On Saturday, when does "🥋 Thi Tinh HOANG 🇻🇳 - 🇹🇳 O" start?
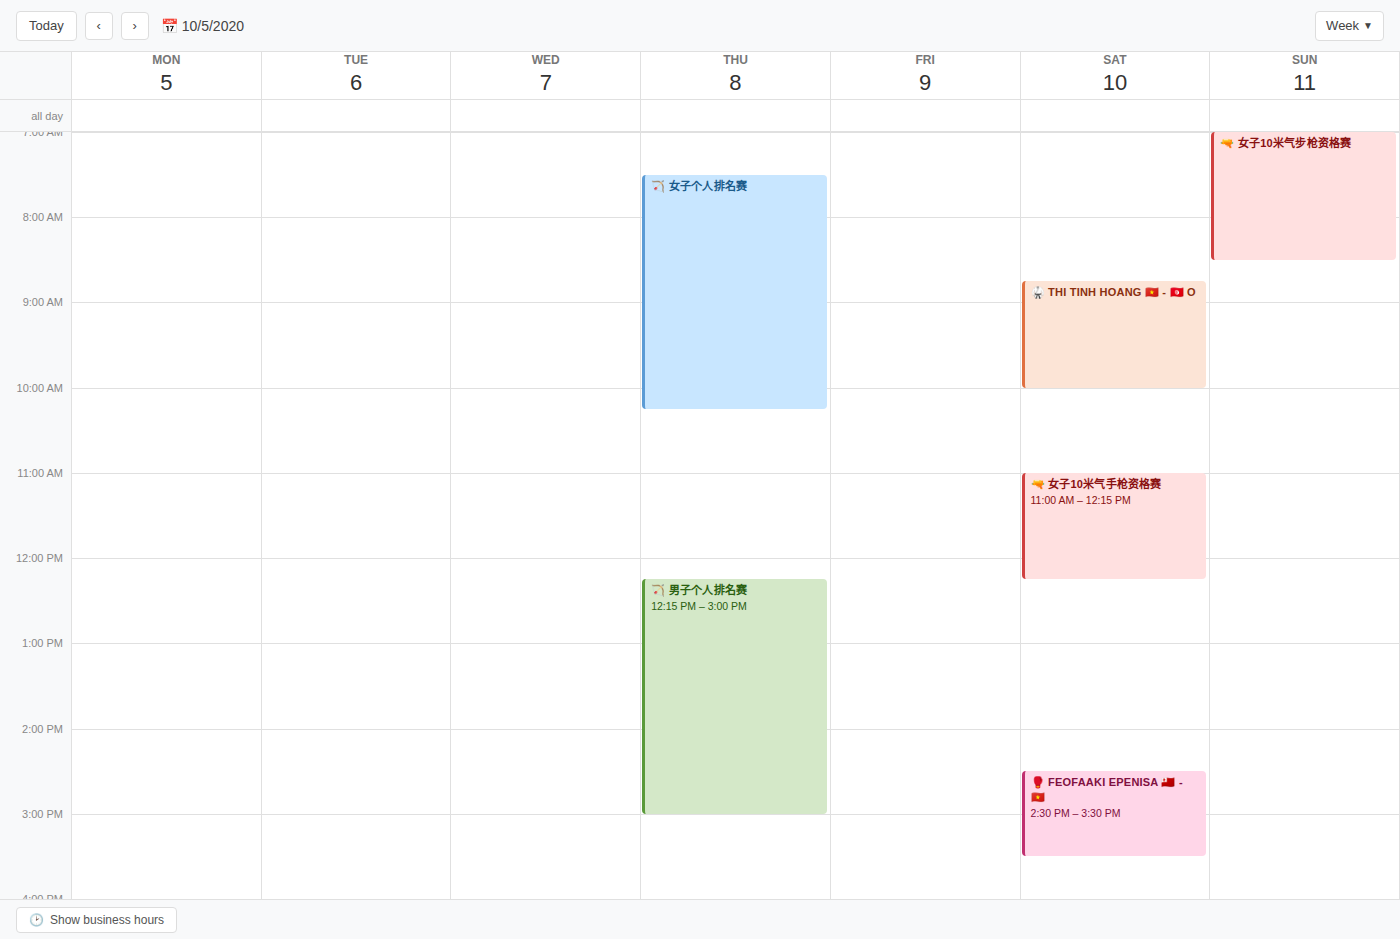
8:45 AM